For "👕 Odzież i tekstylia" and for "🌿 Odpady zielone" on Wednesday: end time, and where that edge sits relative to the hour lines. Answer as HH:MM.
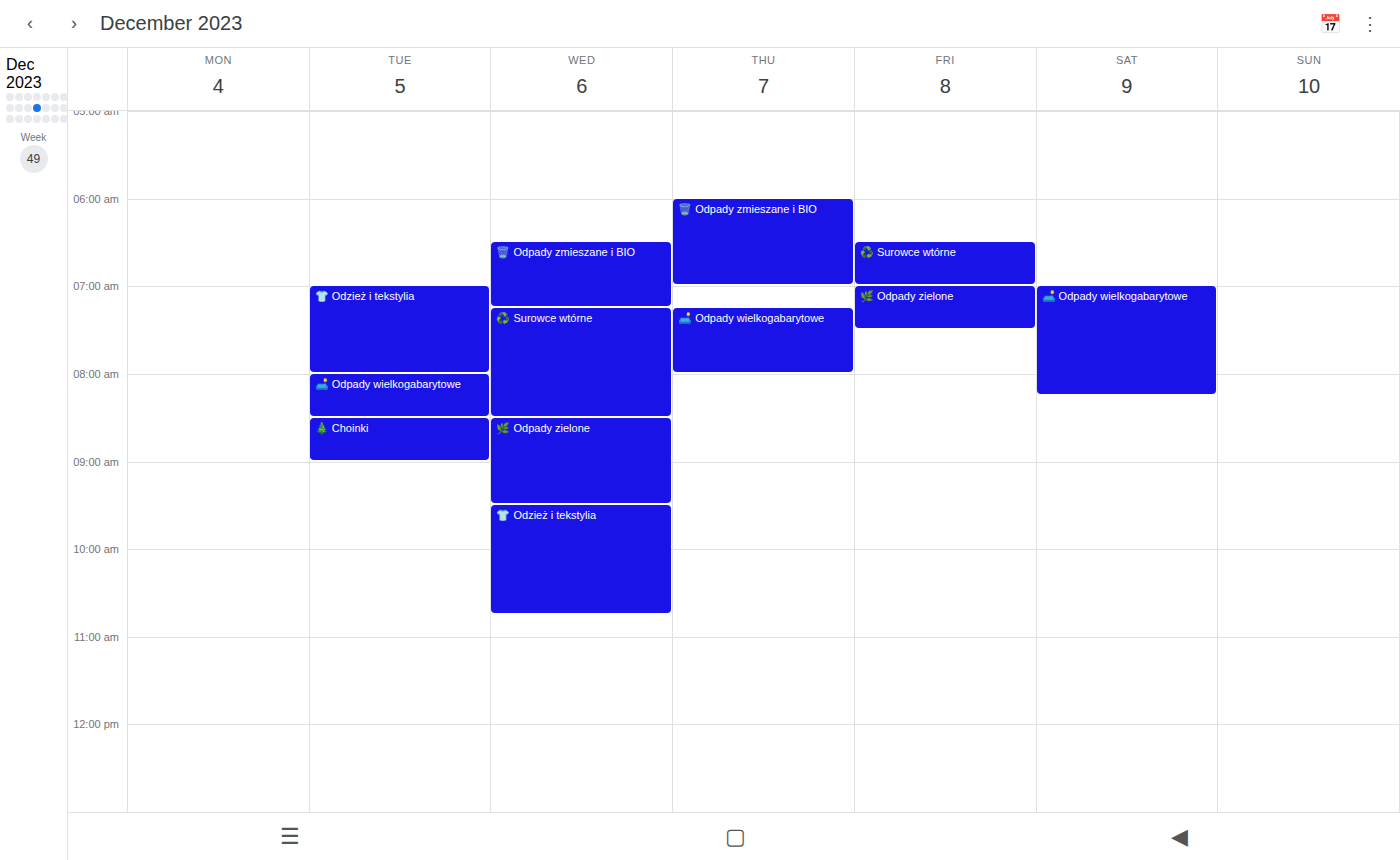
"👕 Odzież i tekstylia": 10:45, neither: three quarters of the way from the 10:00 line to the 11:00 line. "🌿 Odpady zielone": 09:30, halfway between the 09:00 and 10:00 lines.